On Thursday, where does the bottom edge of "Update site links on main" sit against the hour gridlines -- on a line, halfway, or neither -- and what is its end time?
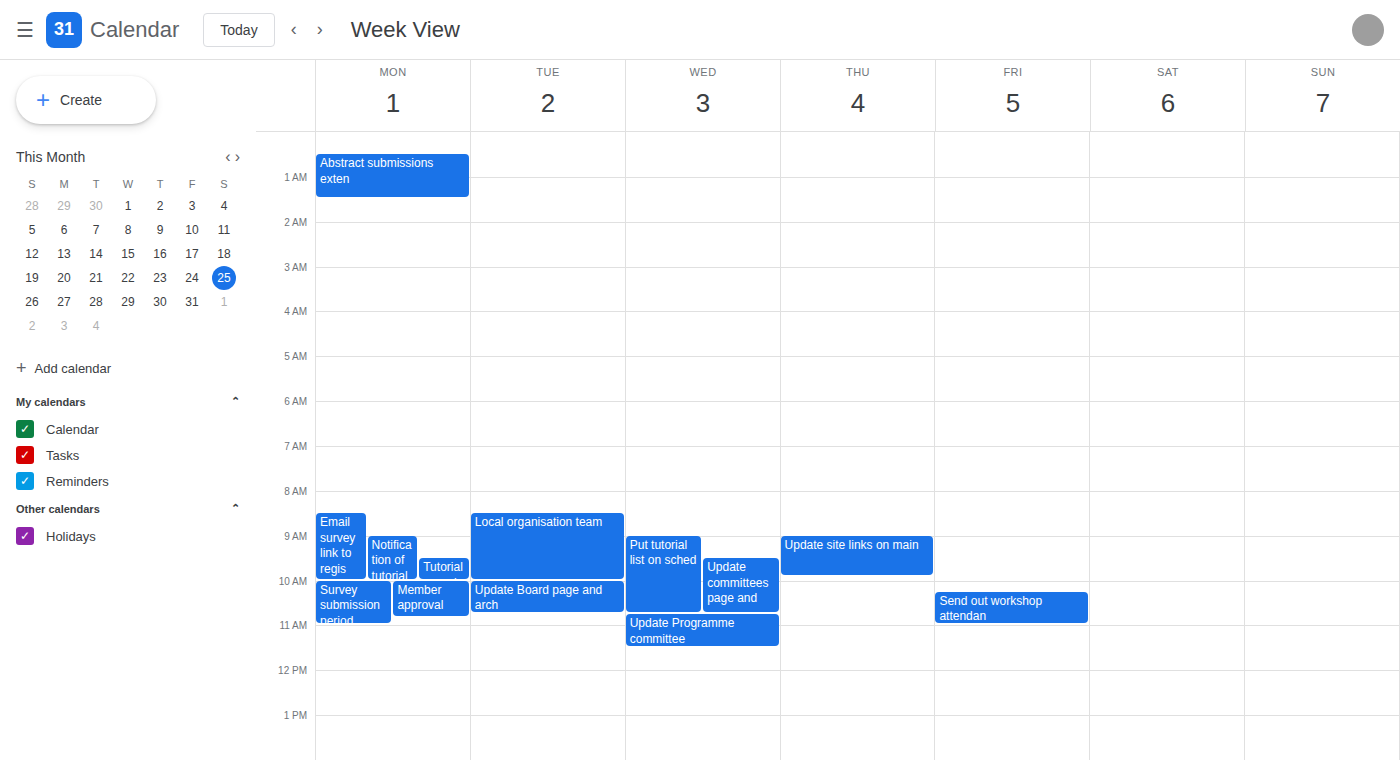
9:55 AM -- neither: 55 minutes below the 9 AM line and 5 minutes above the 10 AM line.